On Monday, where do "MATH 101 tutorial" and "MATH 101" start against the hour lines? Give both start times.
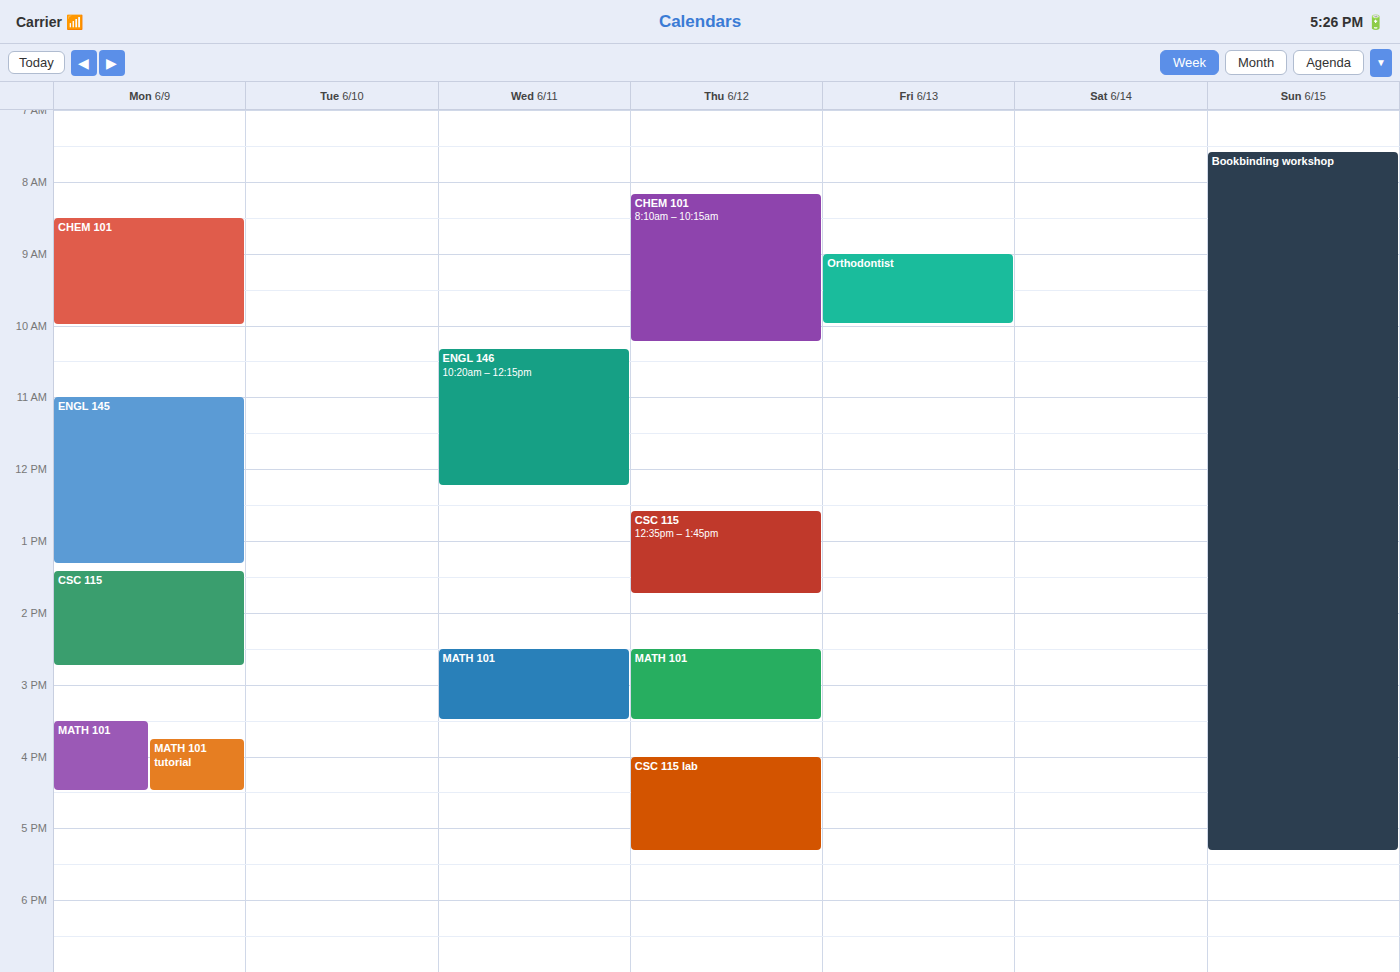
"MATH 101 tutorial": 3:45 PM, neither: three quarters of the way from the 3 PM line to the 4 PM line. "MATH 101": 3:30 PM, halfway between the 3 PM and 4 PM lines.